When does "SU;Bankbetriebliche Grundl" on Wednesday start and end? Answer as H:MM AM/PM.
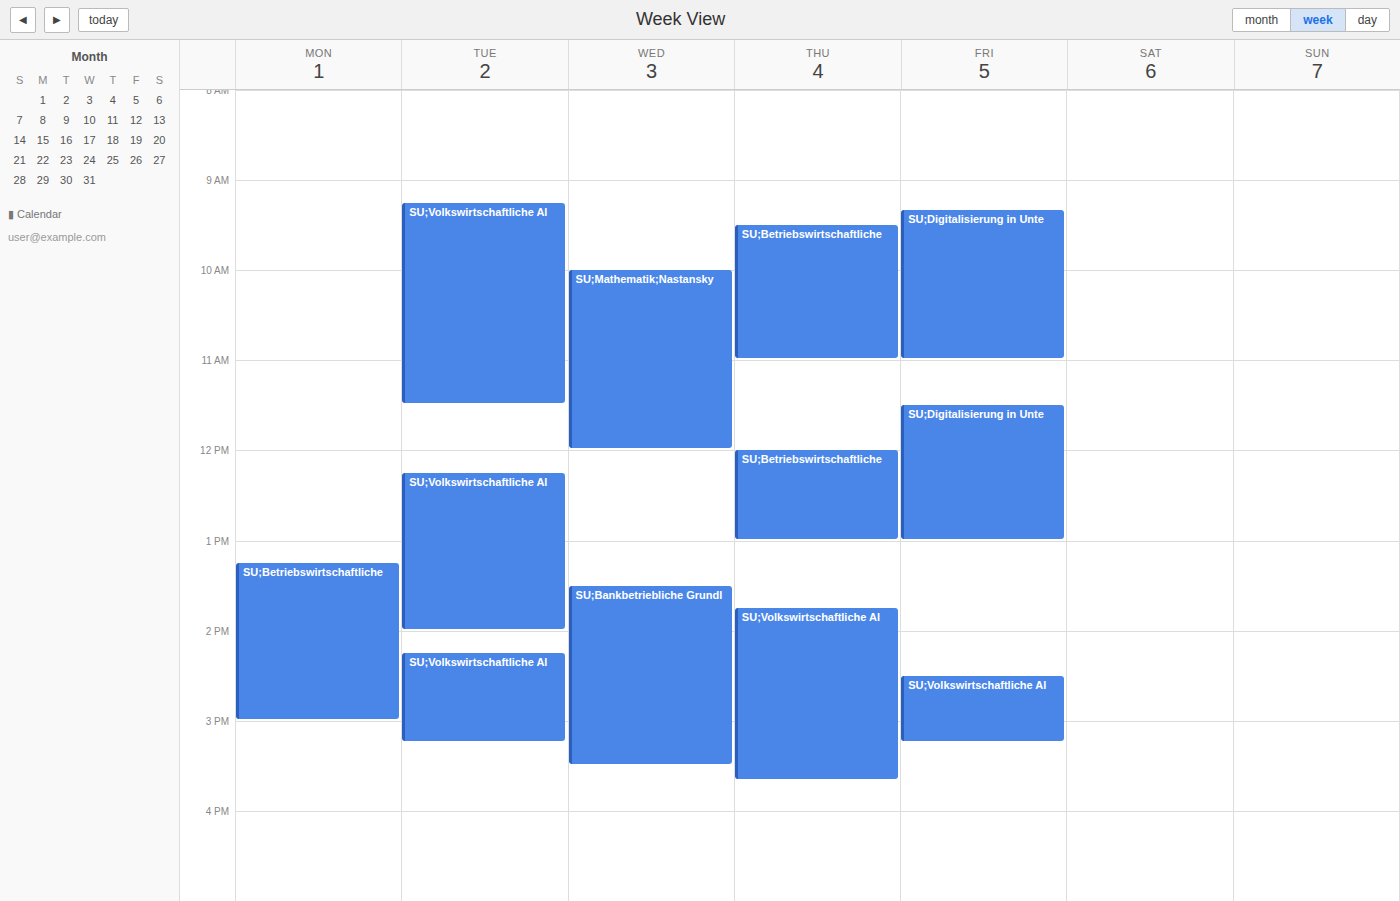
1:30 PM to 3:30 PM